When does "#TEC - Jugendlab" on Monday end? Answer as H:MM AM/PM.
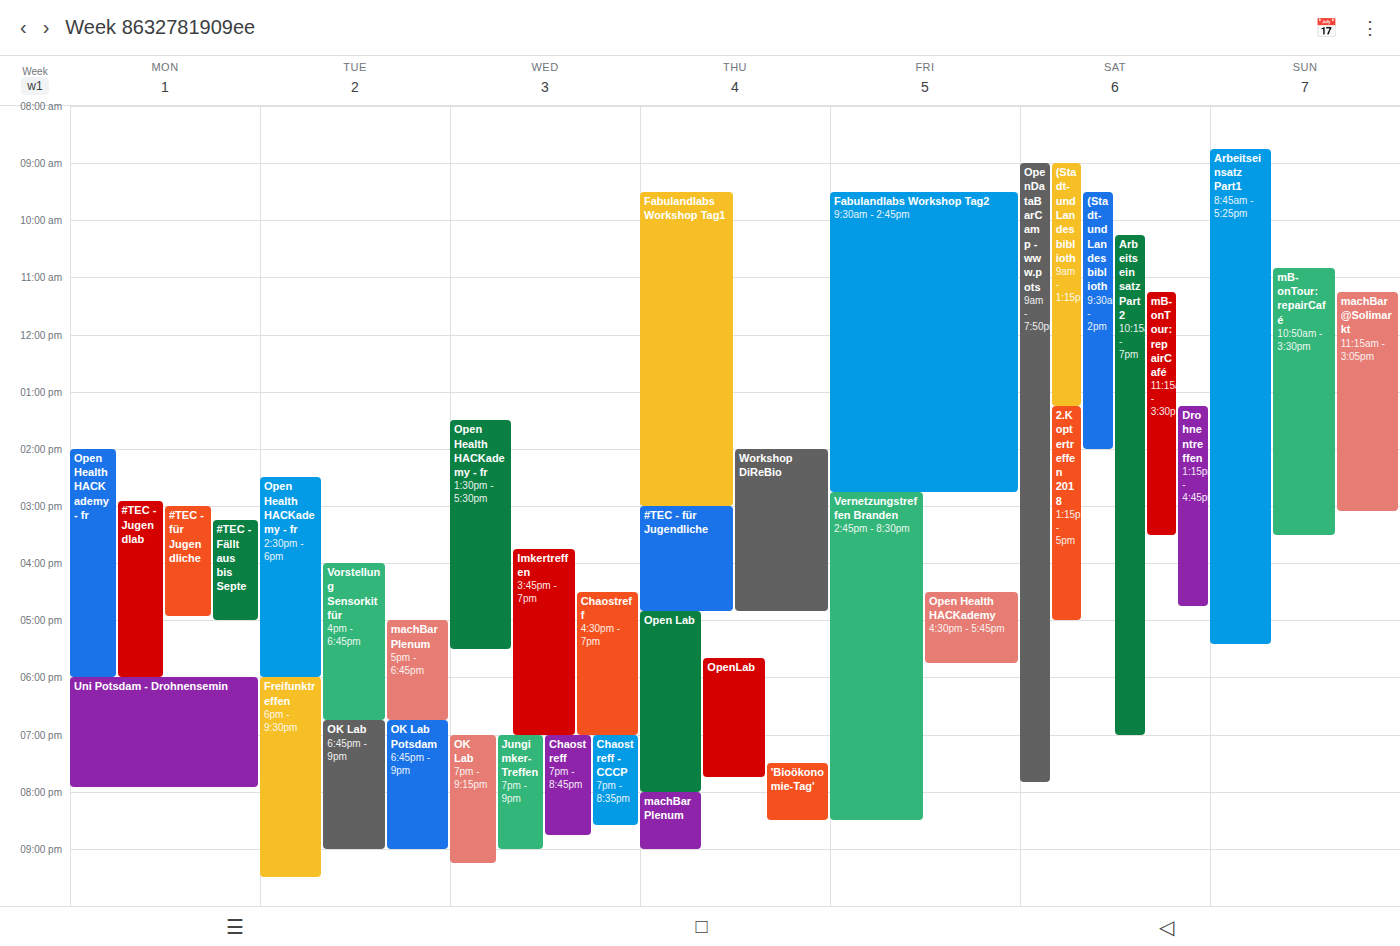
6:00 PM